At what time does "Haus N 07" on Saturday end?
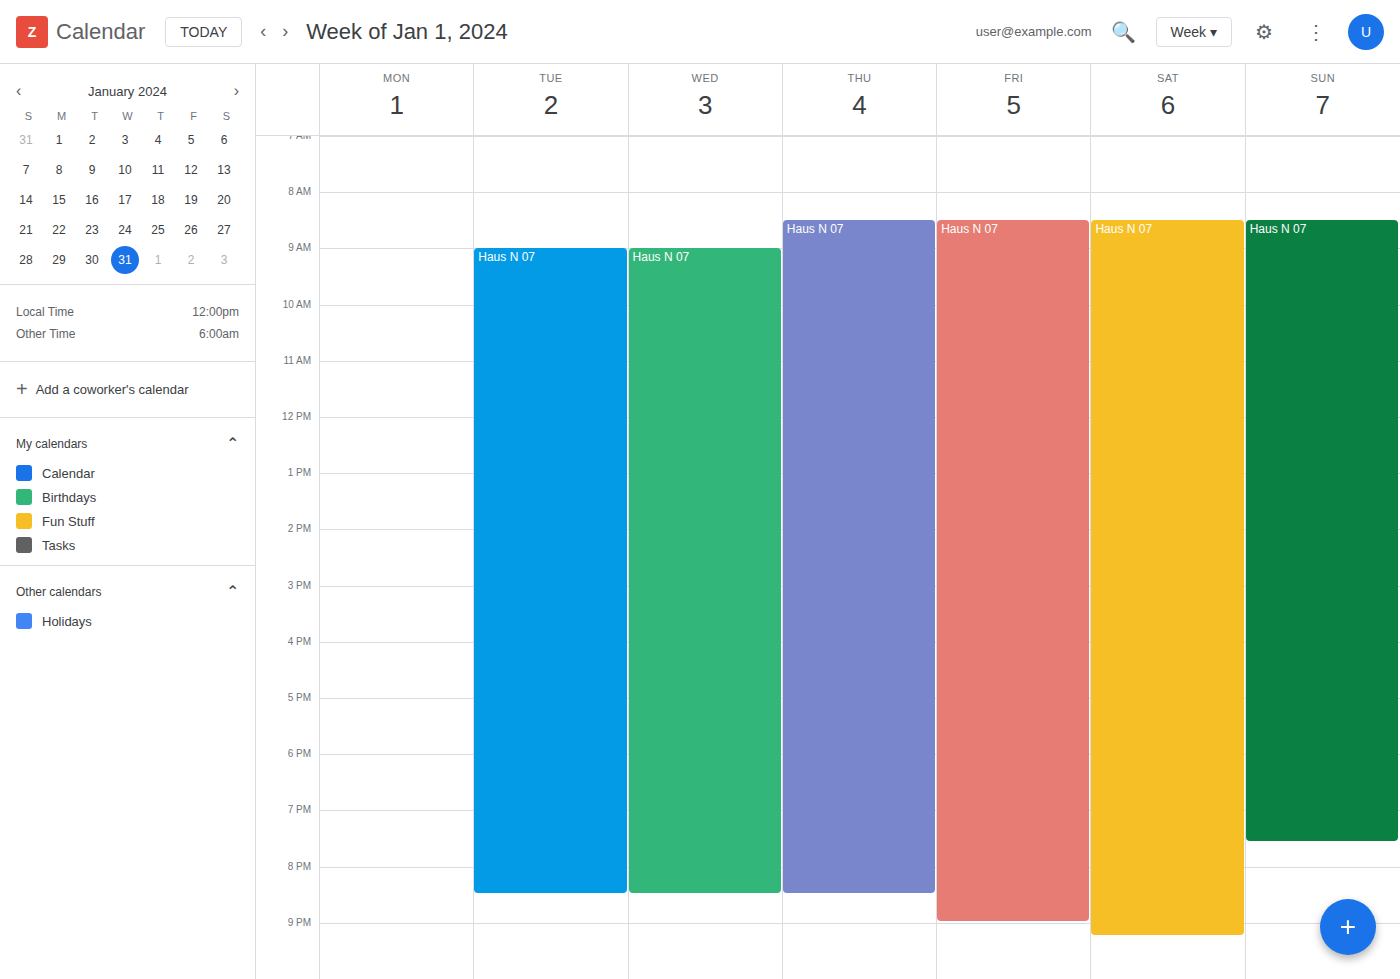
9:15 PM